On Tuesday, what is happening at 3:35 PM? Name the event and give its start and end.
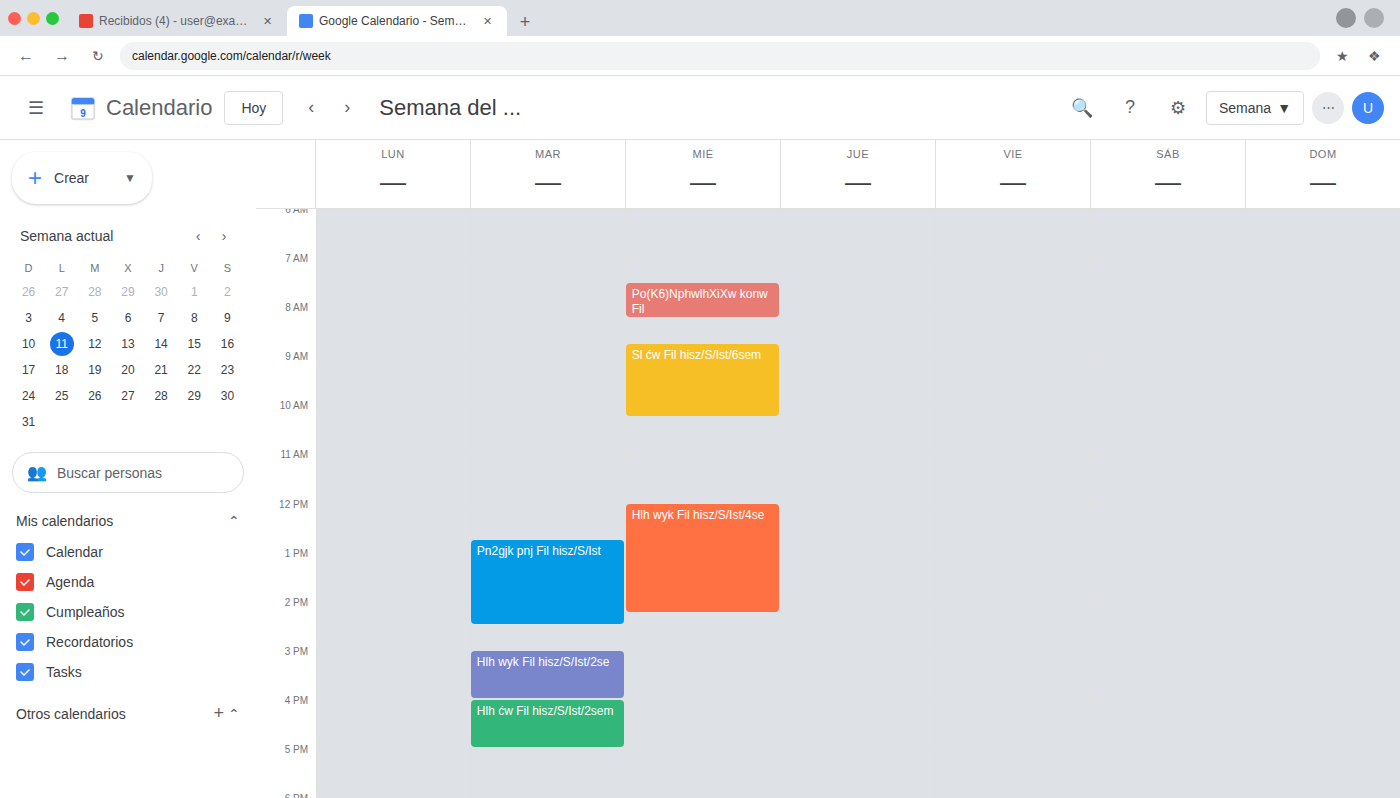
"Hlh wyk Fil hisz/S/Ist/2se", 3:00 PM to 4:00 PM